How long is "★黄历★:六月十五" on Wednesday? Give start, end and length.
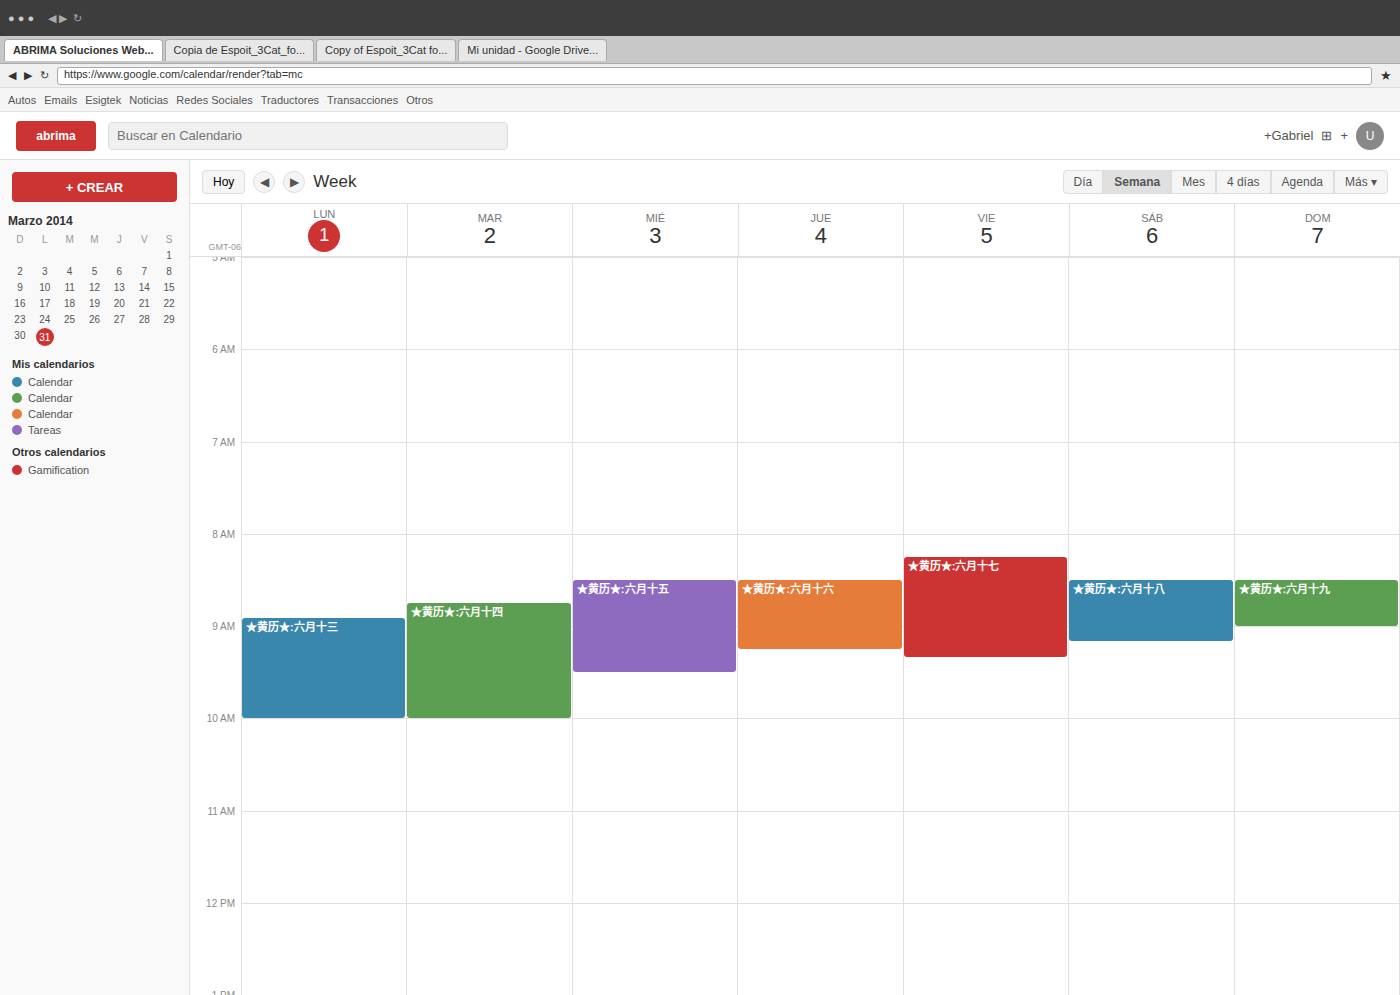
8:30 AM to 9:30 AM, 1 hour